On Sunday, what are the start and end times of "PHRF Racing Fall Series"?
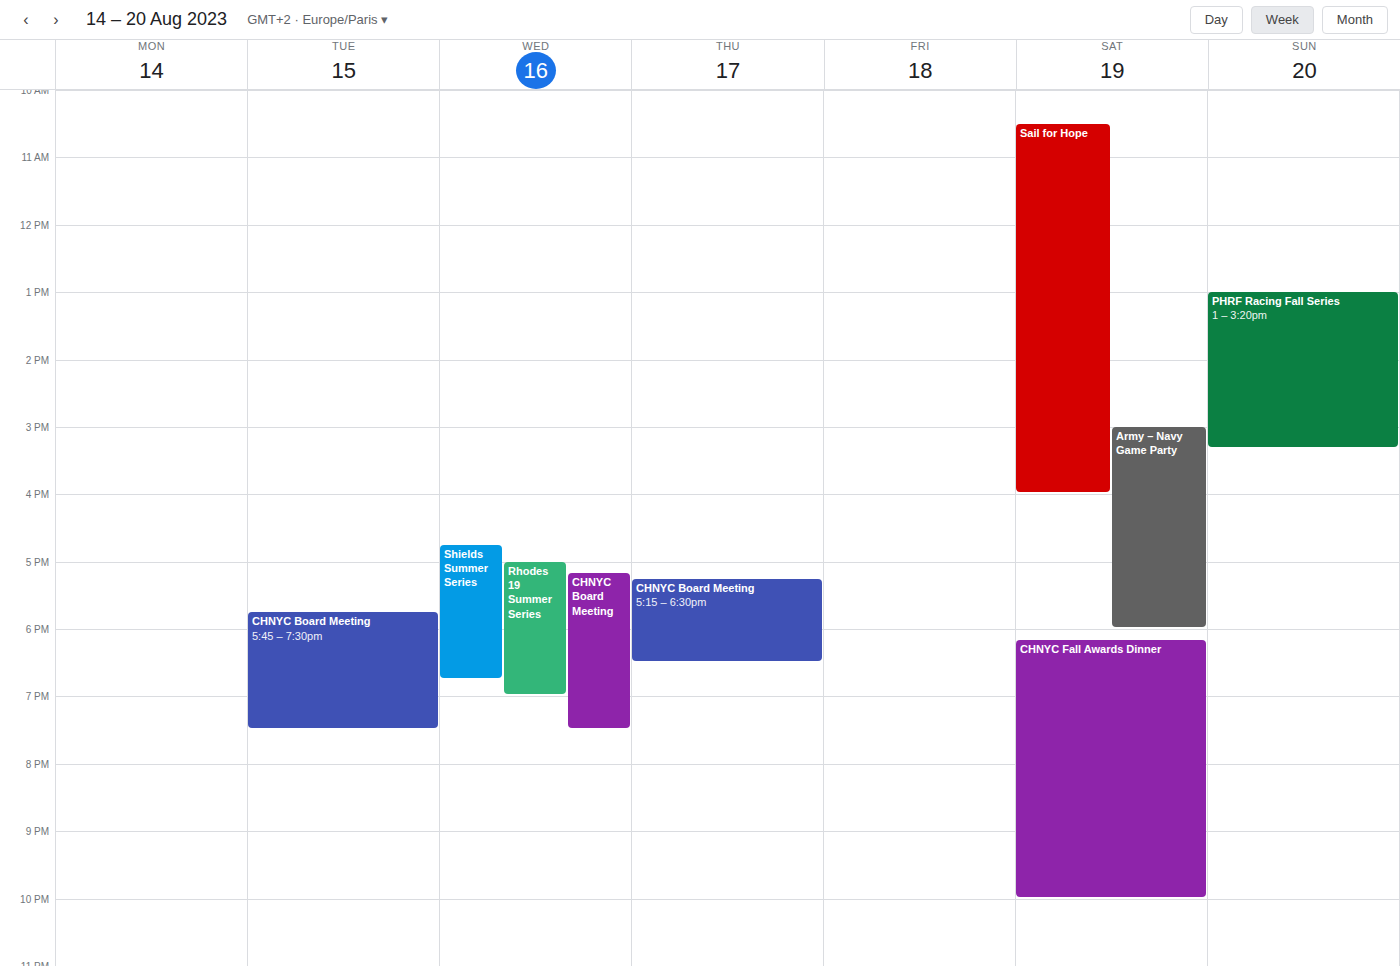
1:00 PM to 3:20 PM